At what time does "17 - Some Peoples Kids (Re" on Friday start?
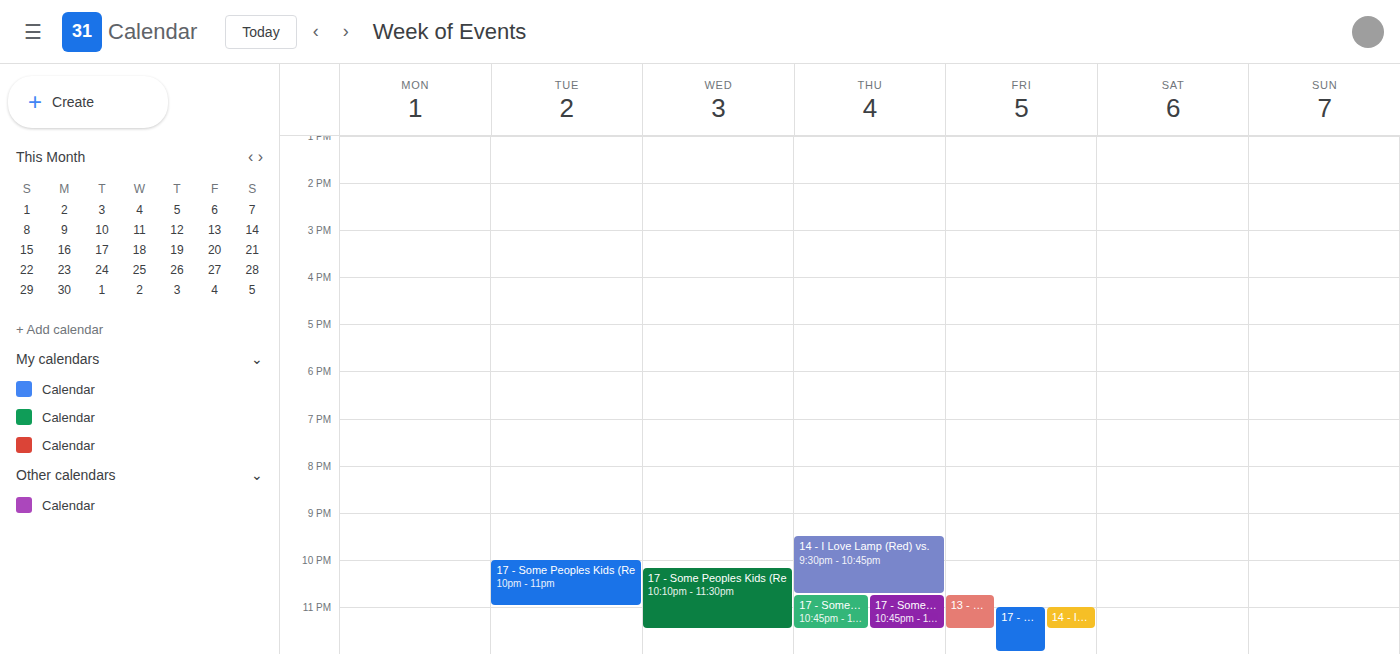
11:00 PM